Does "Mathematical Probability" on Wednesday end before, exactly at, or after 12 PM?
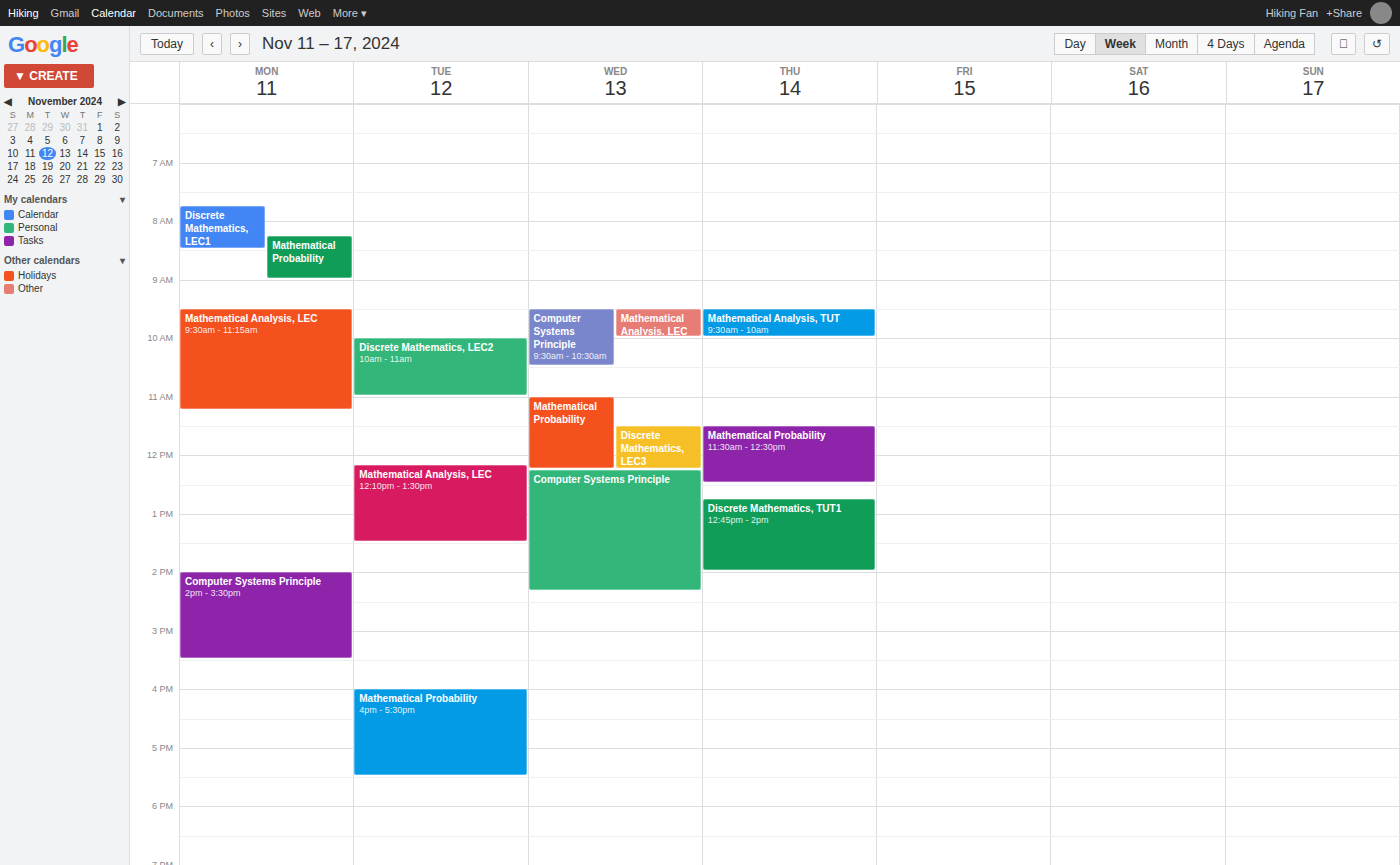
12:15 PM -- after 12 PM, 15 minutes below the 12 PM line.